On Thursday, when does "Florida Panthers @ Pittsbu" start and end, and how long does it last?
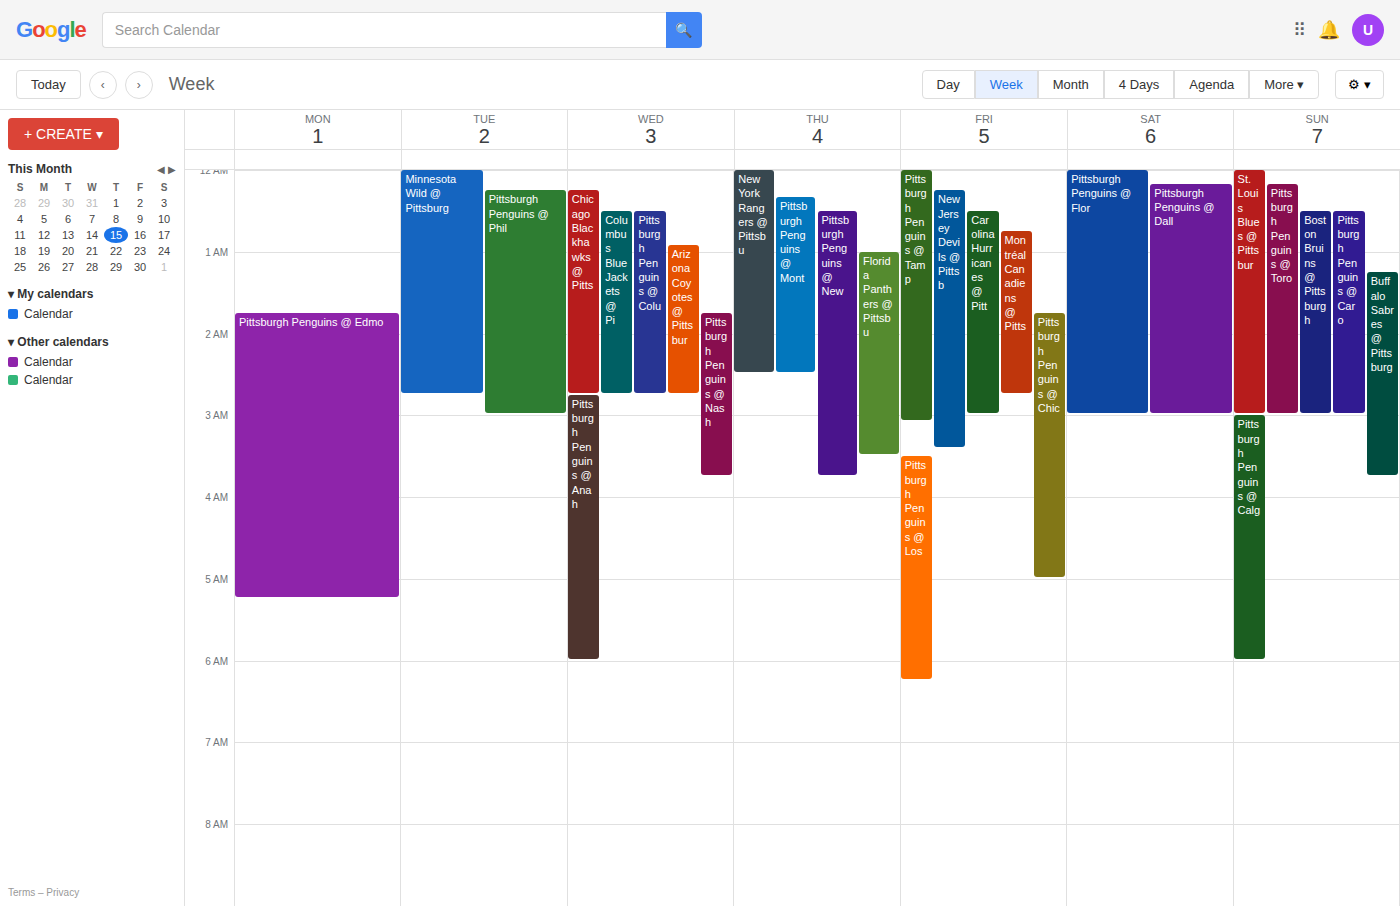
1:00 AM to 3:30 AM, 2 hours 30 minutes